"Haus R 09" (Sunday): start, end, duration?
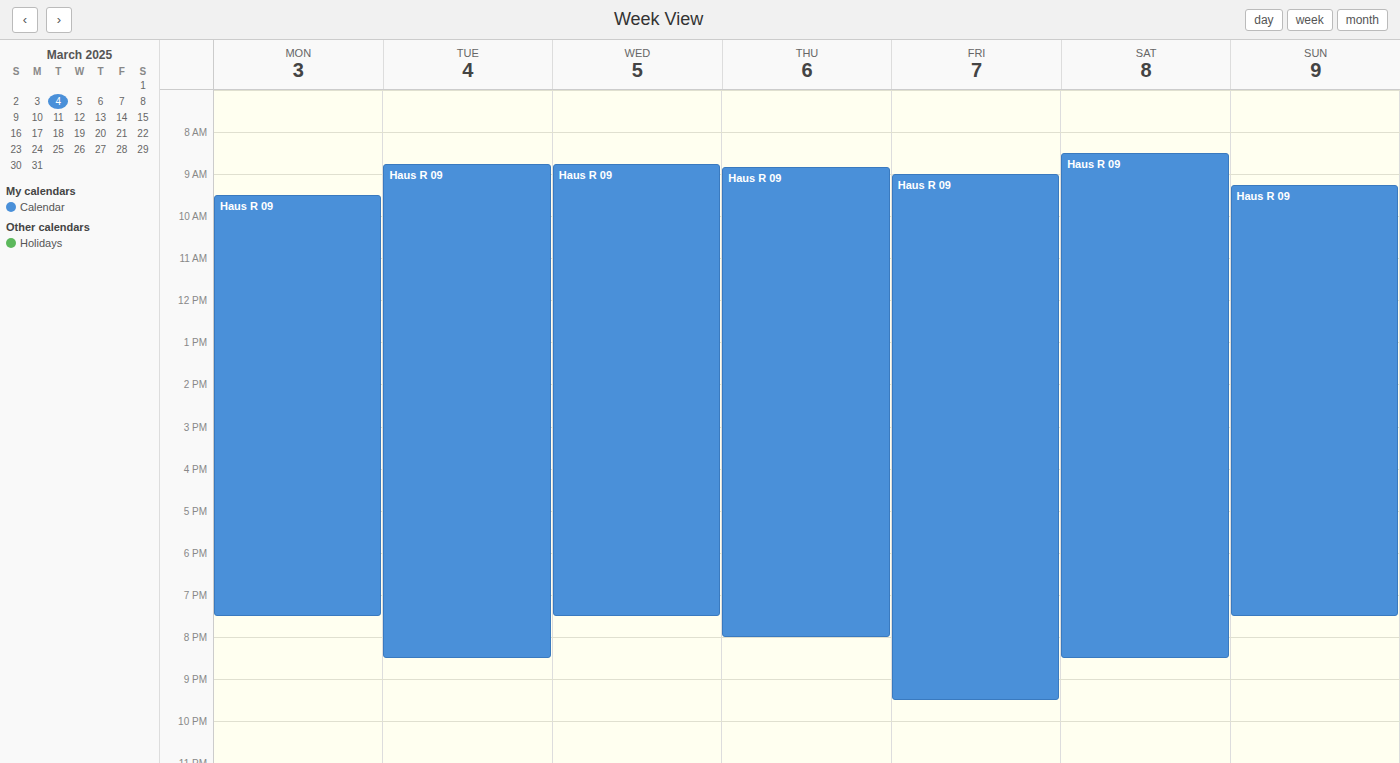
9:15 AM to 7:30 PM, 10 hours 15 minutes